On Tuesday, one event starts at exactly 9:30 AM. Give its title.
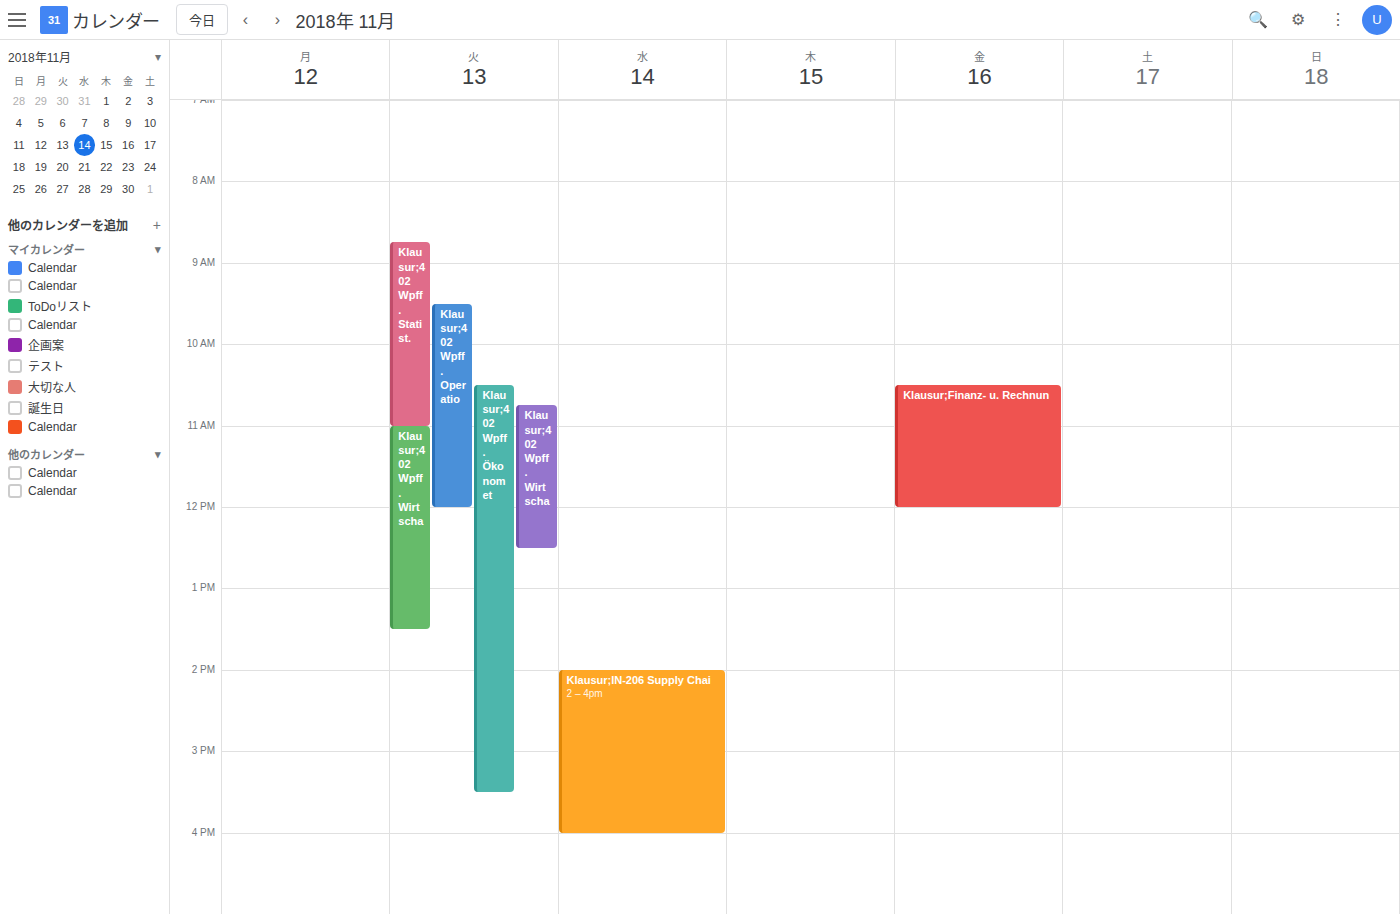
"Klausur;402 Wpff. Operatio"